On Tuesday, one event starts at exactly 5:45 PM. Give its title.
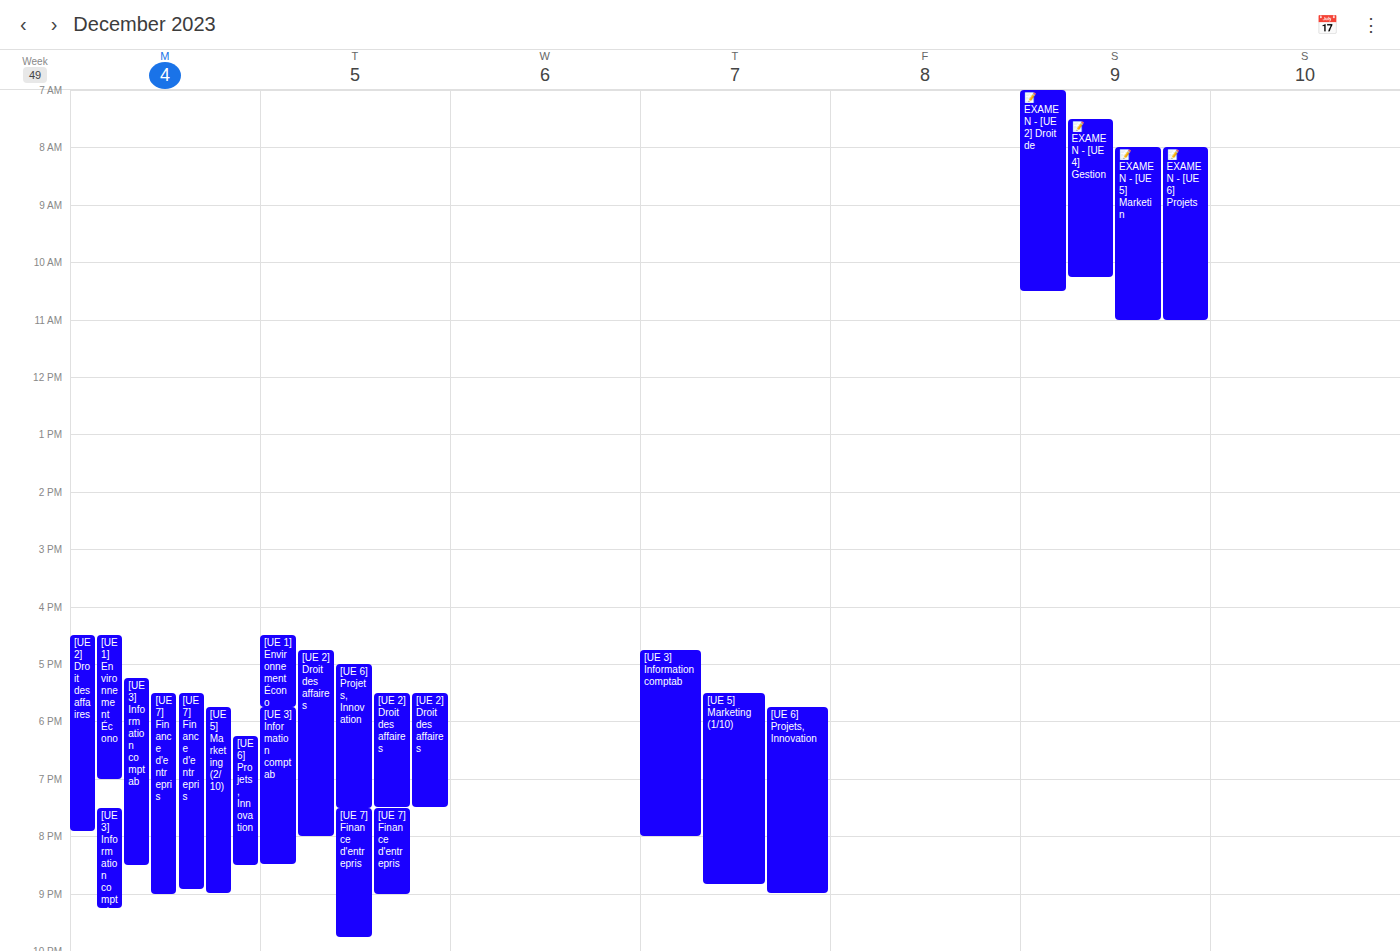
"[UE 3] Information comptab"